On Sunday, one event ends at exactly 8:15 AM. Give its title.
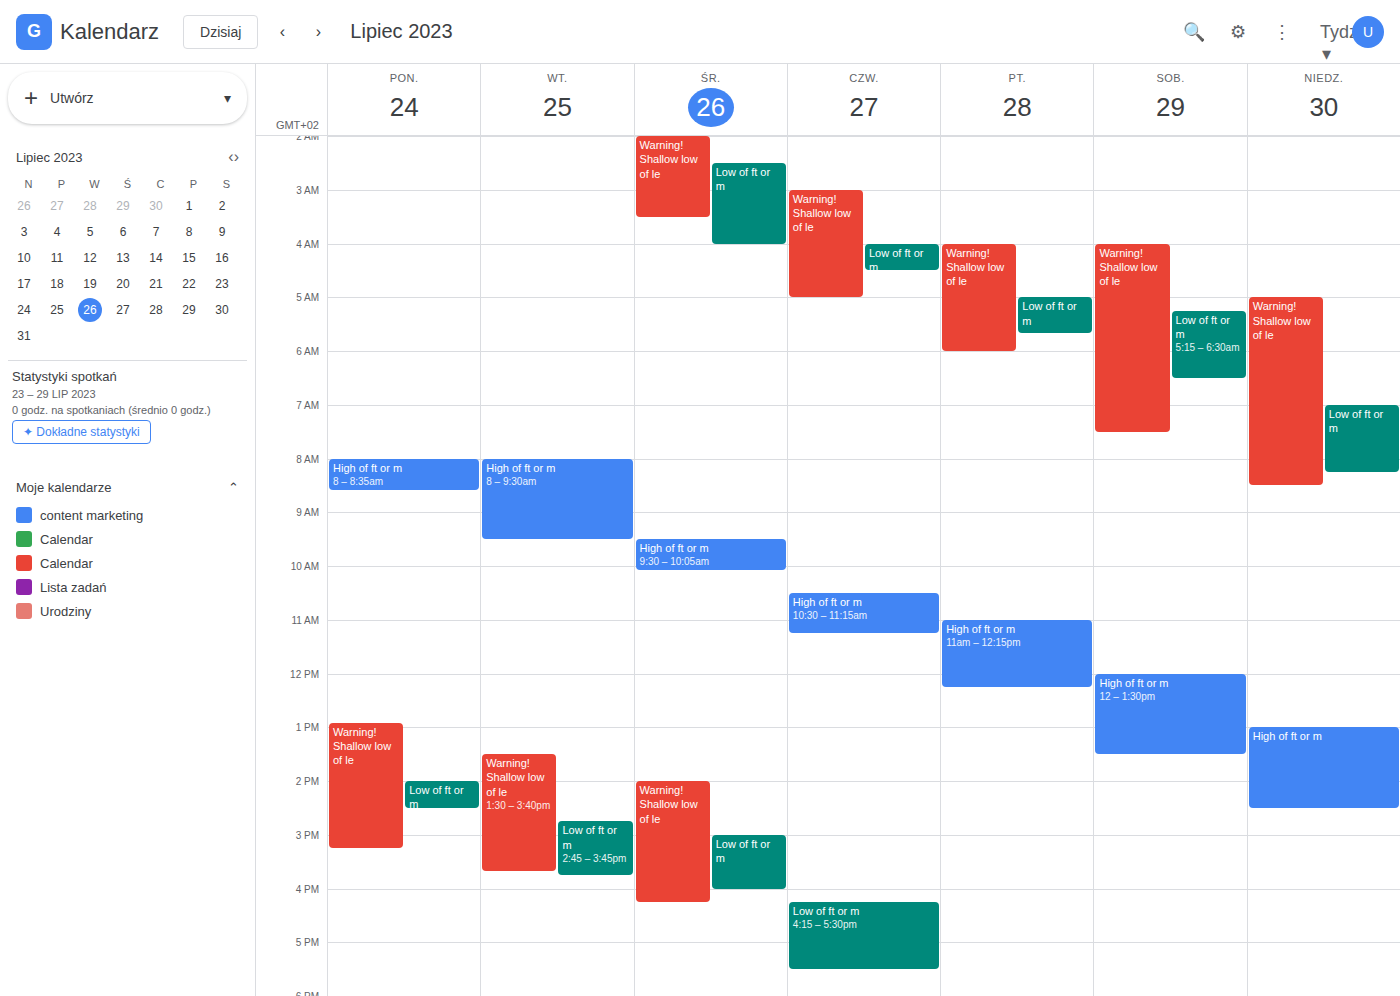
"Low of ft or m"